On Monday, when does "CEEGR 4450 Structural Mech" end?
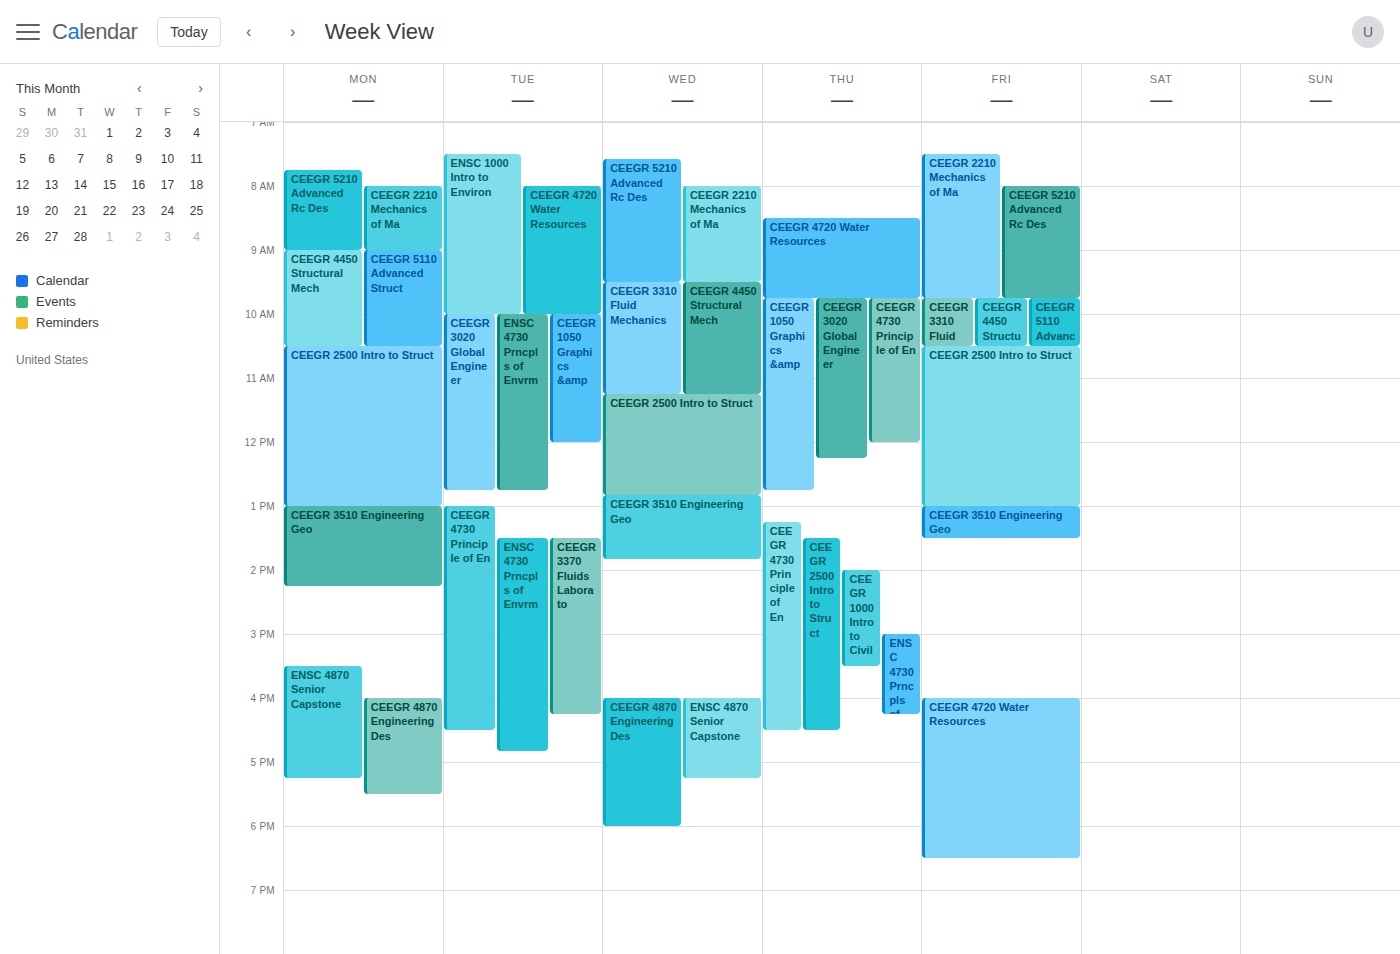
10:30 AM